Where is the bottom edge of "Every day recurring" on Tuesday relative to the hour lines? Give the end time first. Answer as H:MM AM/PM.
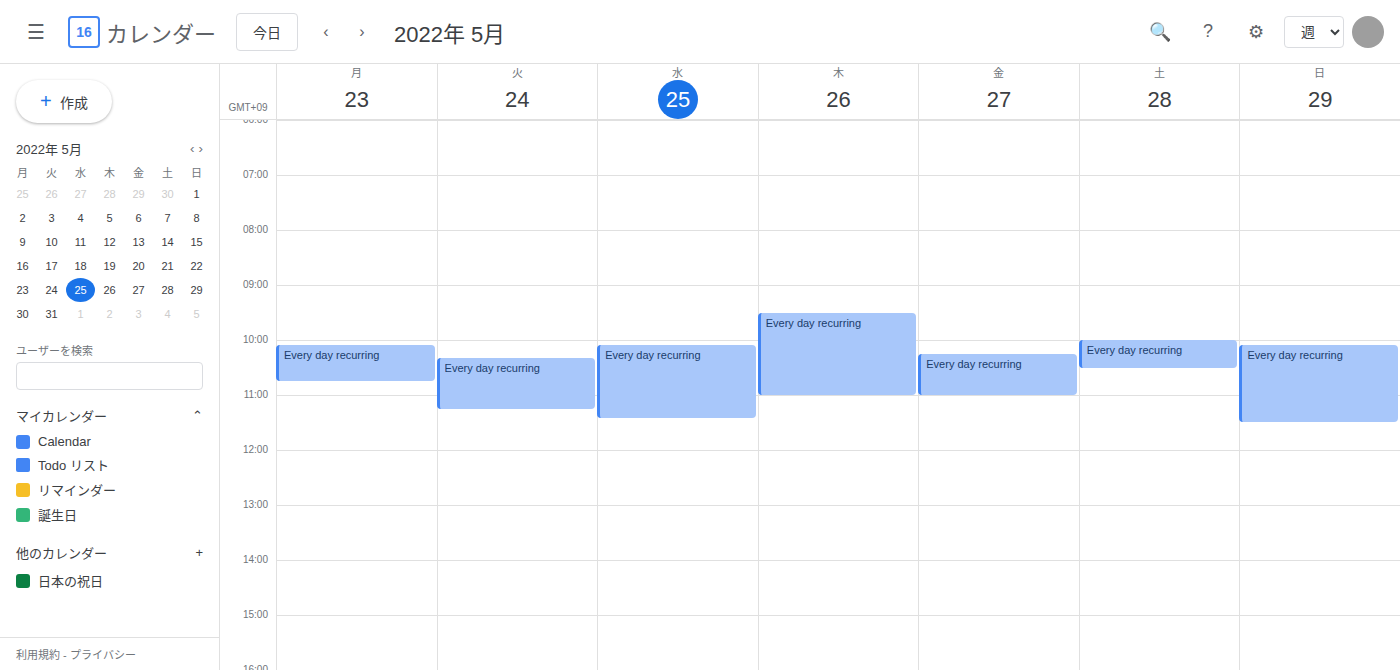
11:15 AM -- neither: a quarter of the way from the 11 AM line to the 12 PM line.